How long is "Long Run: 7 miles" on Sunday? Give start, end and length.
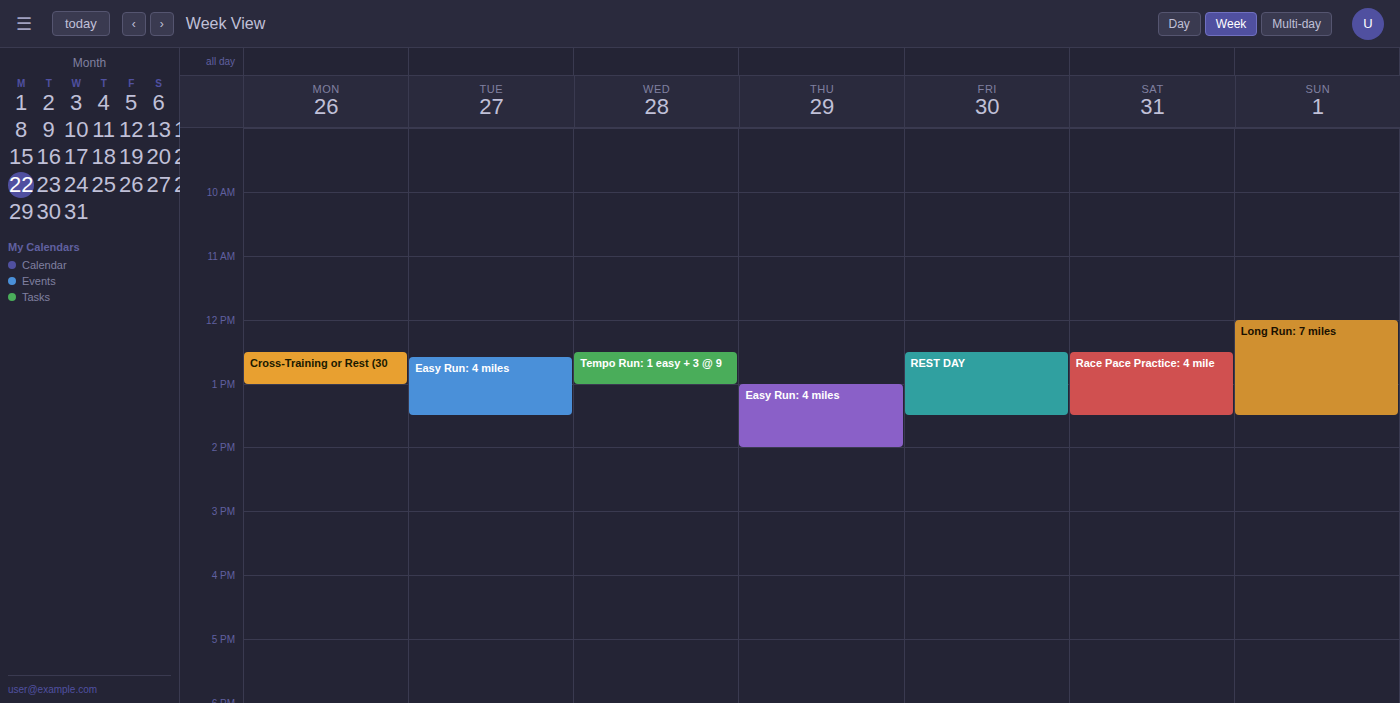
12:00 PM to 1:30 PM, 1 hour 30 minutes